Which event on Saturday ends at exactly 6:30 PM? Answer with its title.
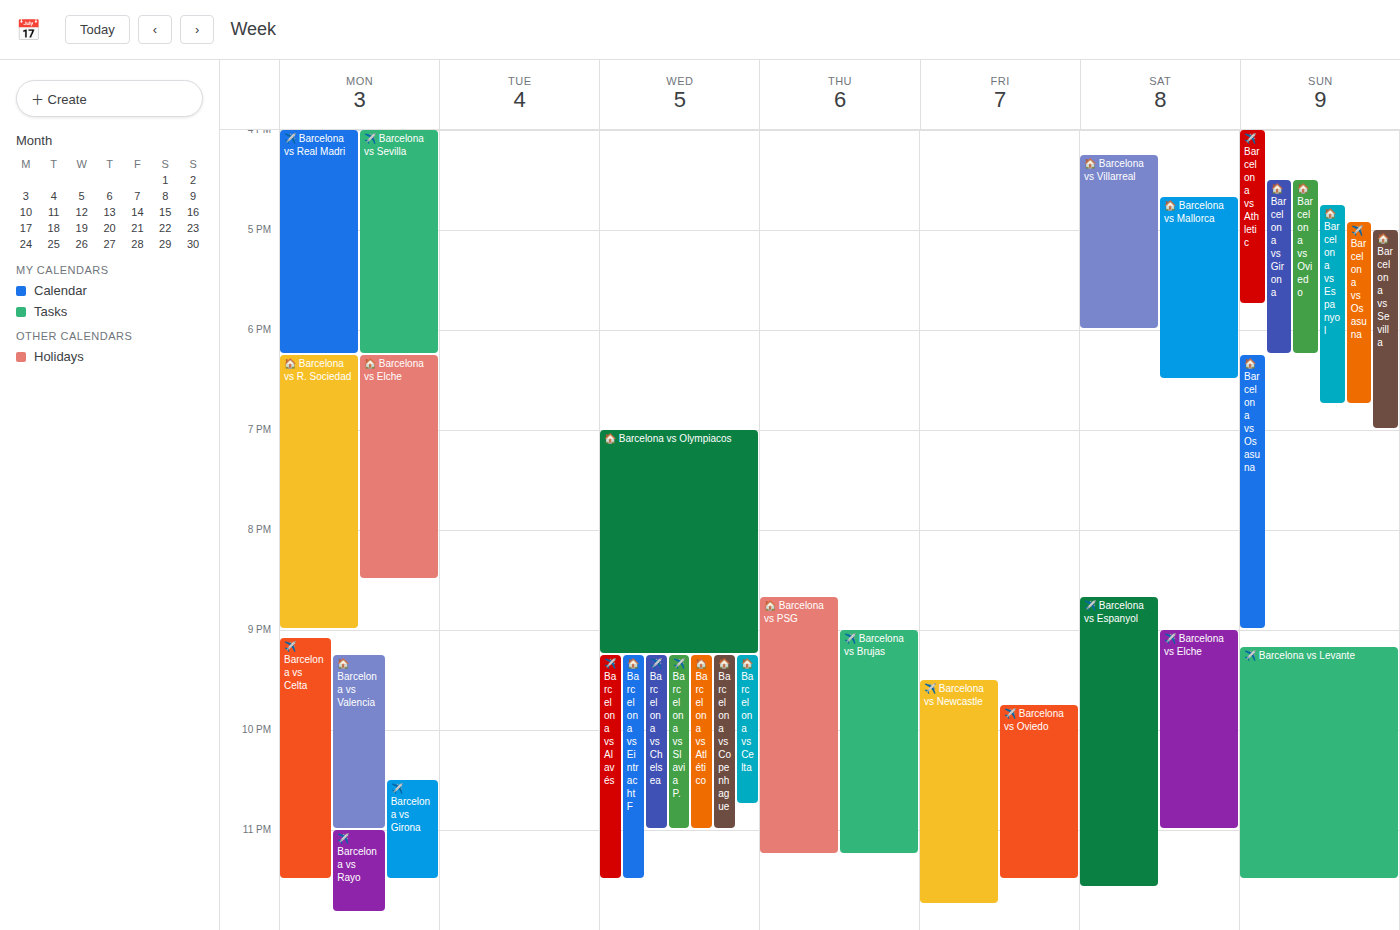
"🏠 Barcelona vs Mallorca"